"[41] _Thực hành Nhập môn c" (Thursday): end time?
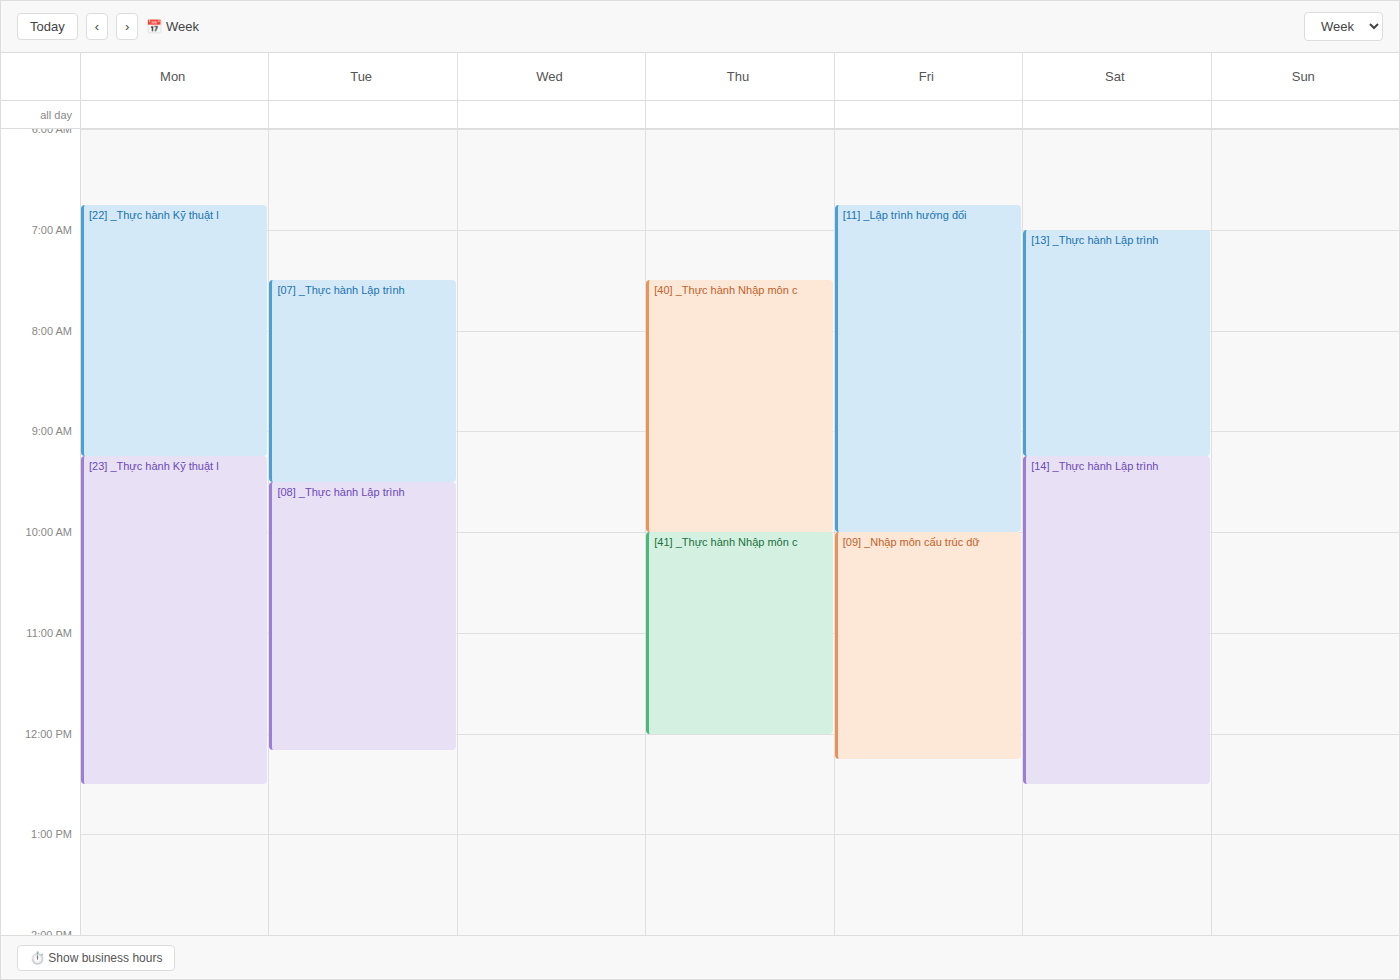
12:00 PM